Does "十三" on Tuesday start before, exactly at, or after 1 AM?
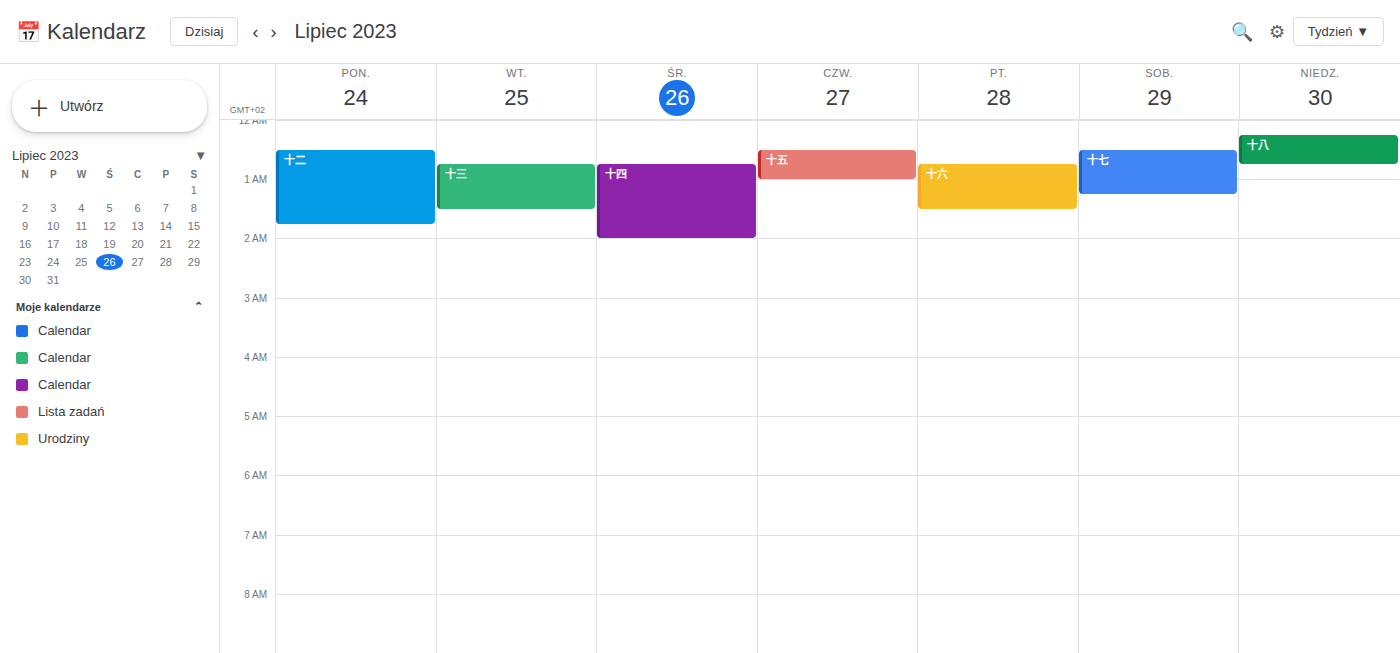
12:45 AM -- before 1 AM, 15 minutes above the 1 AM line.